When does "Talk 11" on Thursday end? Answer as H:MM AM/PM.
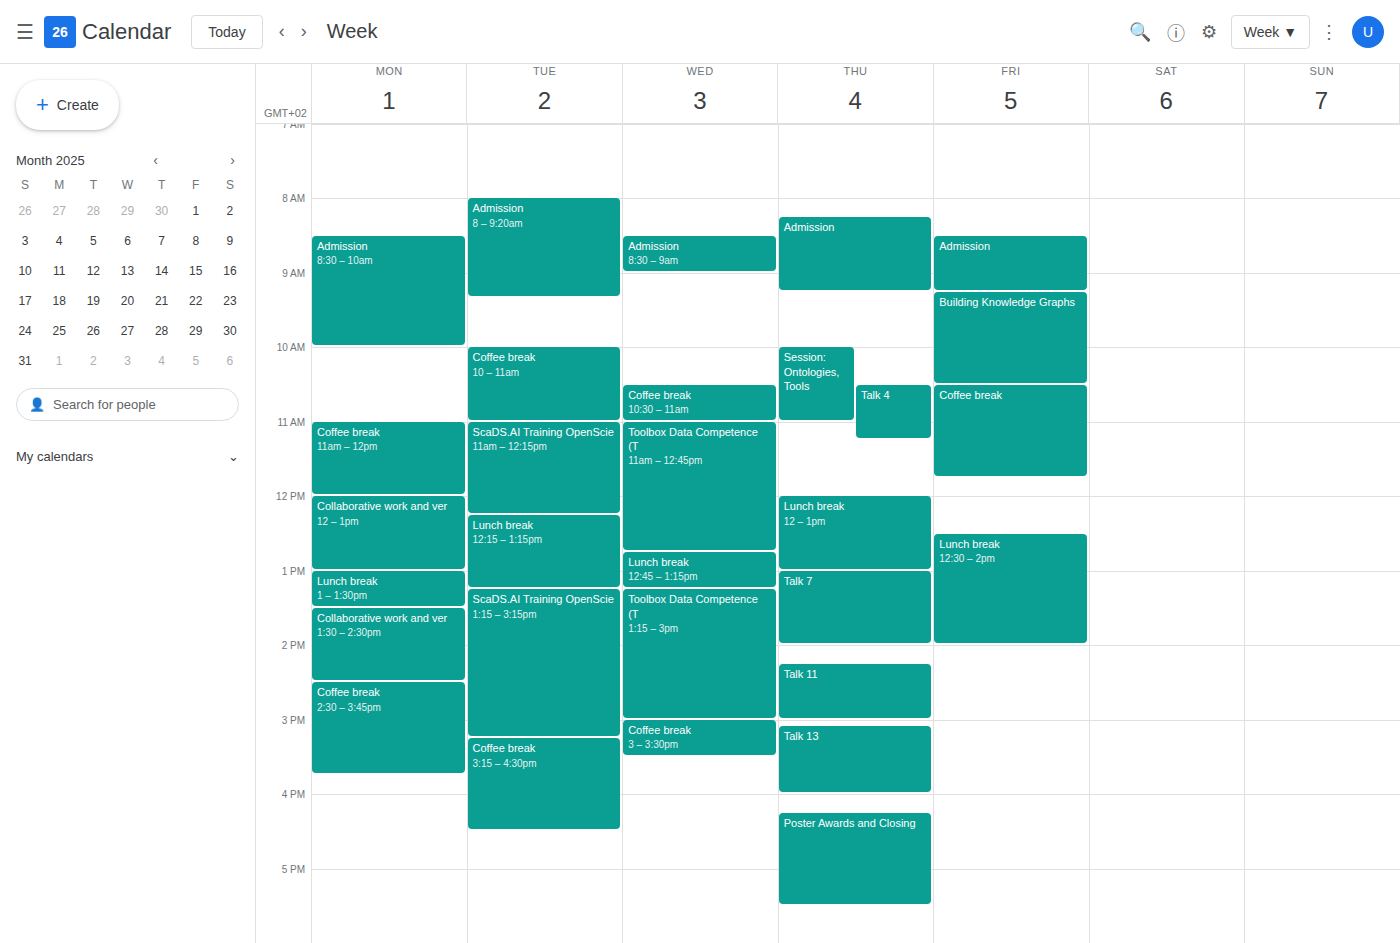
3:00 PM